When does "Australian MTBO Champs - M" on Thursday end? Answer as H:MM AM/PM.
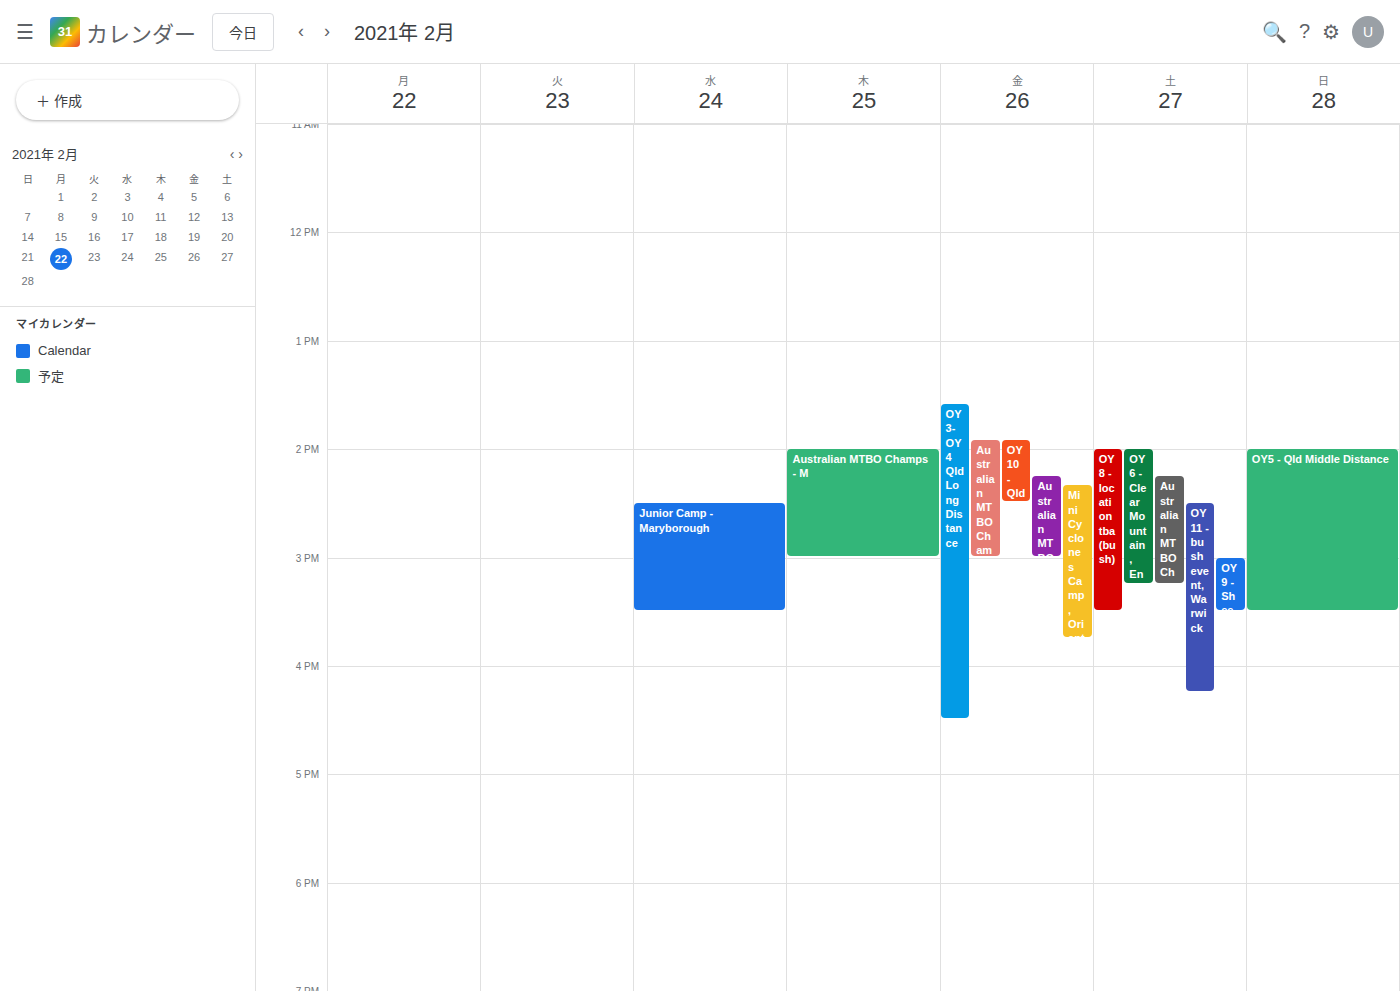
3:00 PM